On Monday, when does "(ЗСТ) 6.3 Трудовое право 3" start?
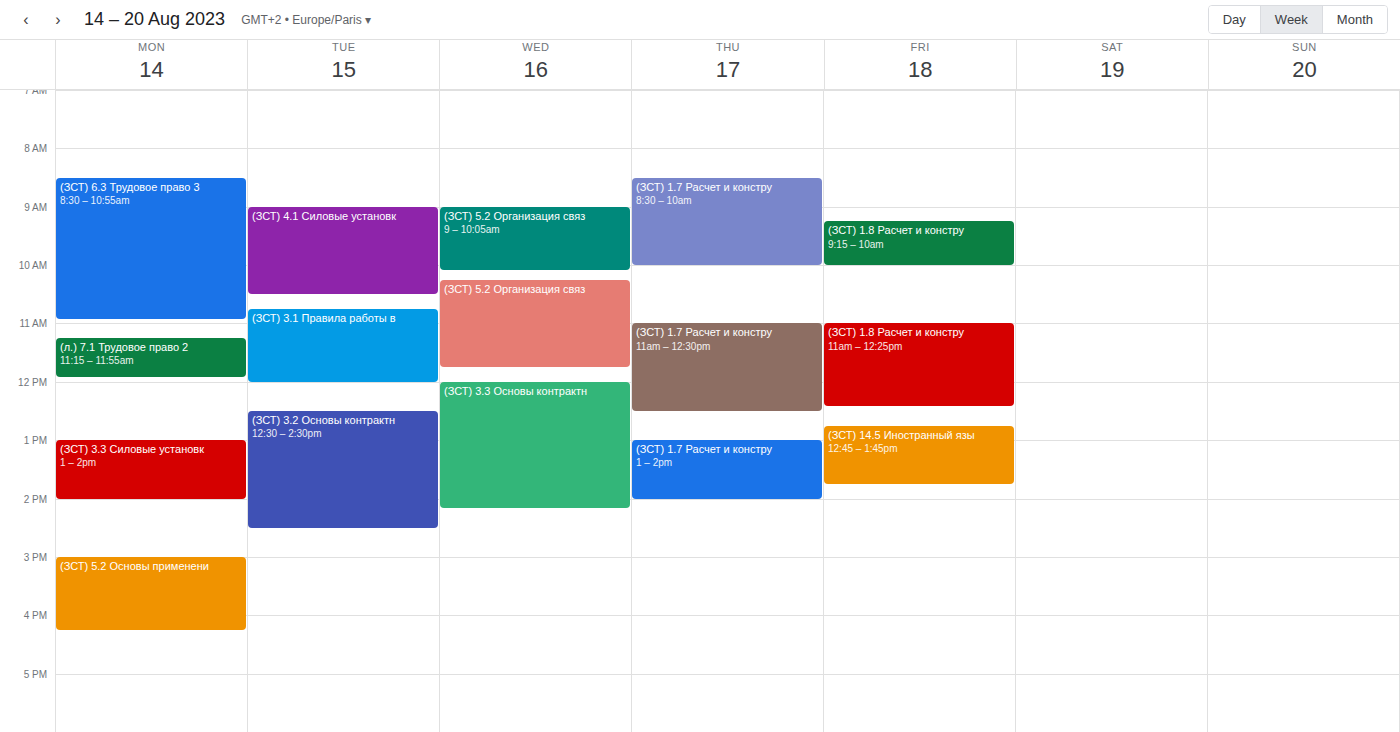
8:30 AM